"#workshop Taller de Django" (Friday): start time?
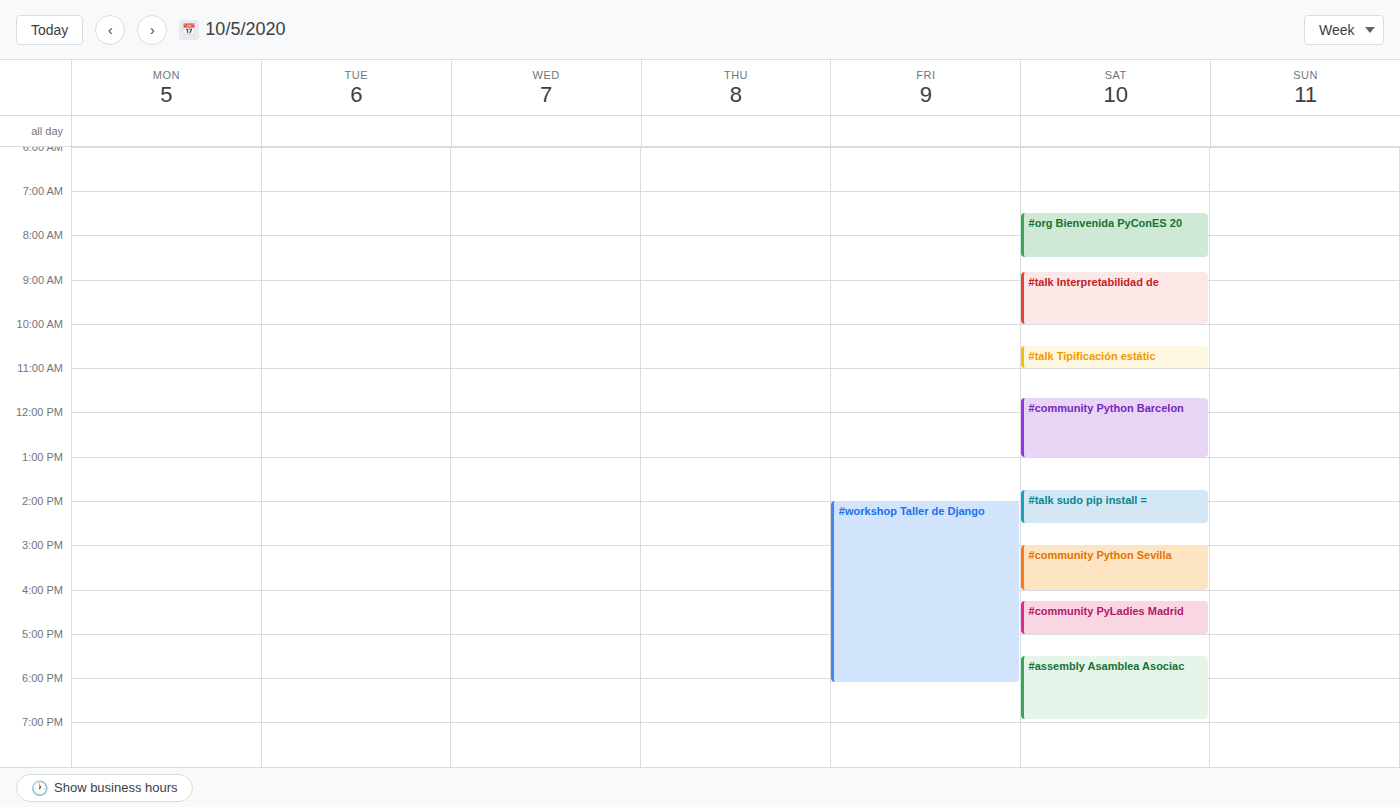
2:00 PM